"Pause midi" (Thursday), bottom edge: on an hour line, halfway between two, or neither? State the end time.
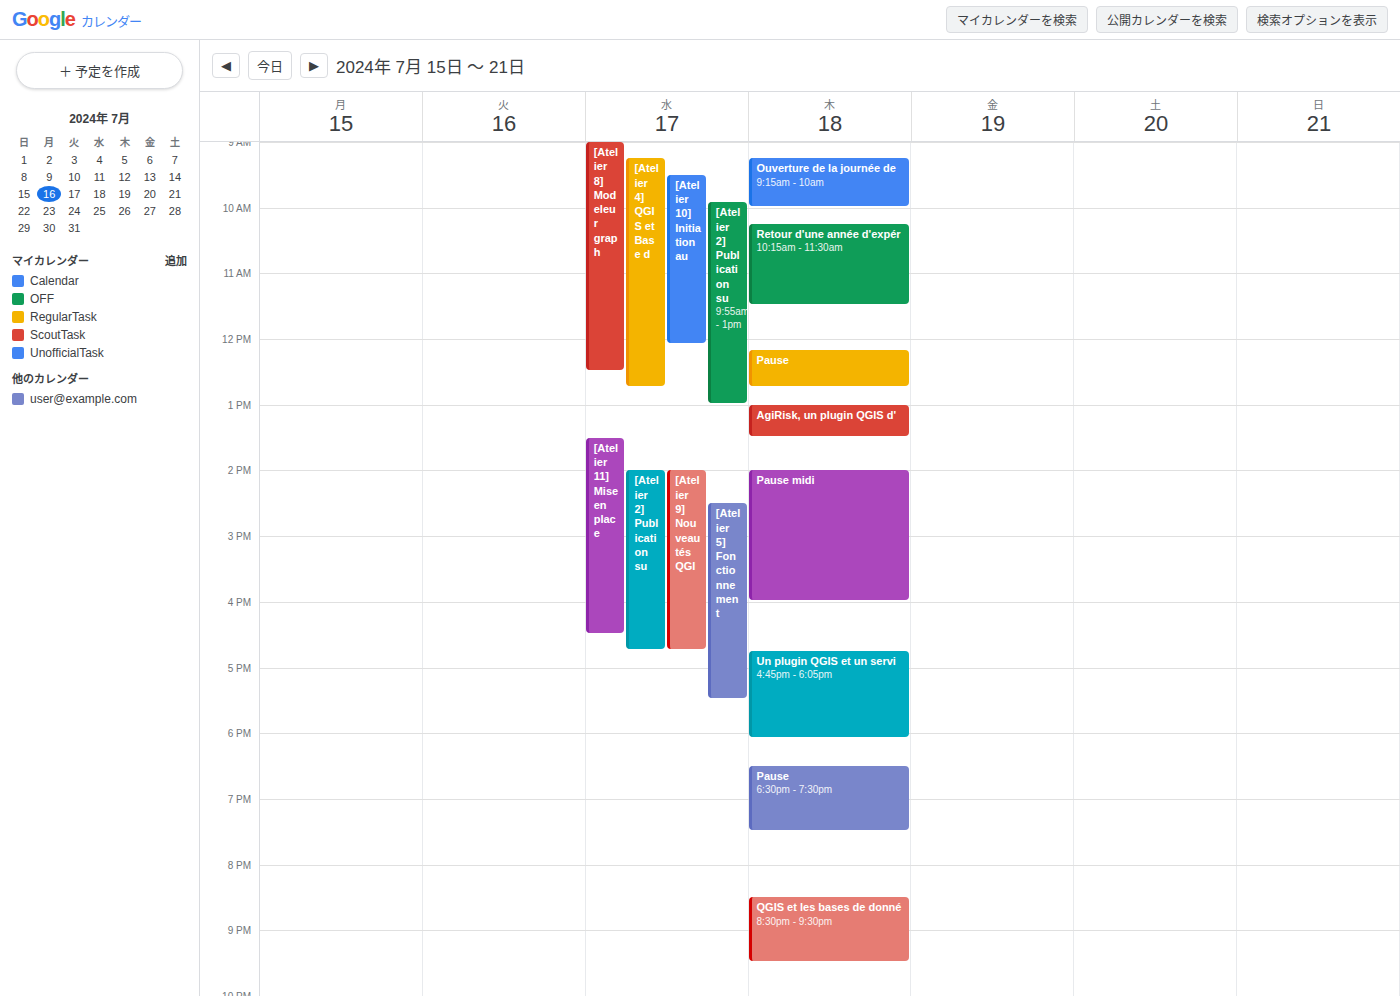
4:00 PM -- exactly on the 4 PM line.